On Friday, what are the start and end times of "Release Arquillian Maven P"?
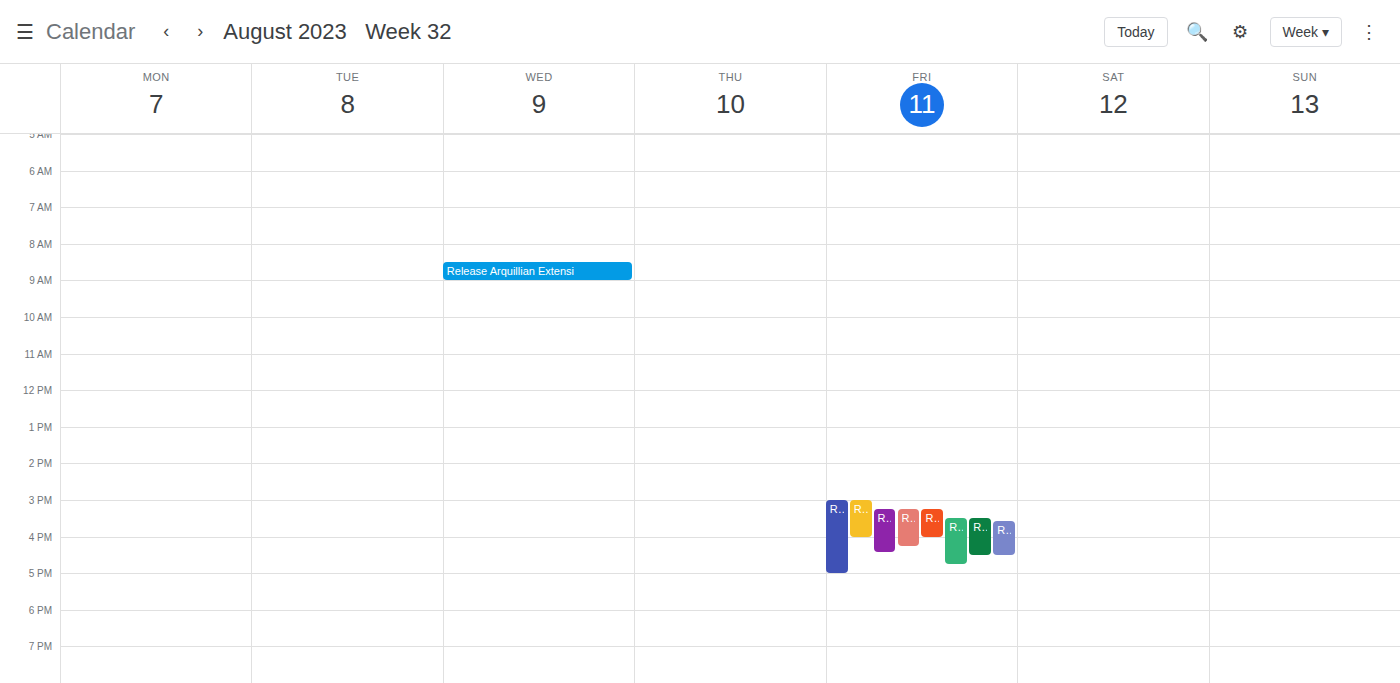
3:15 PM to 4:00 PM